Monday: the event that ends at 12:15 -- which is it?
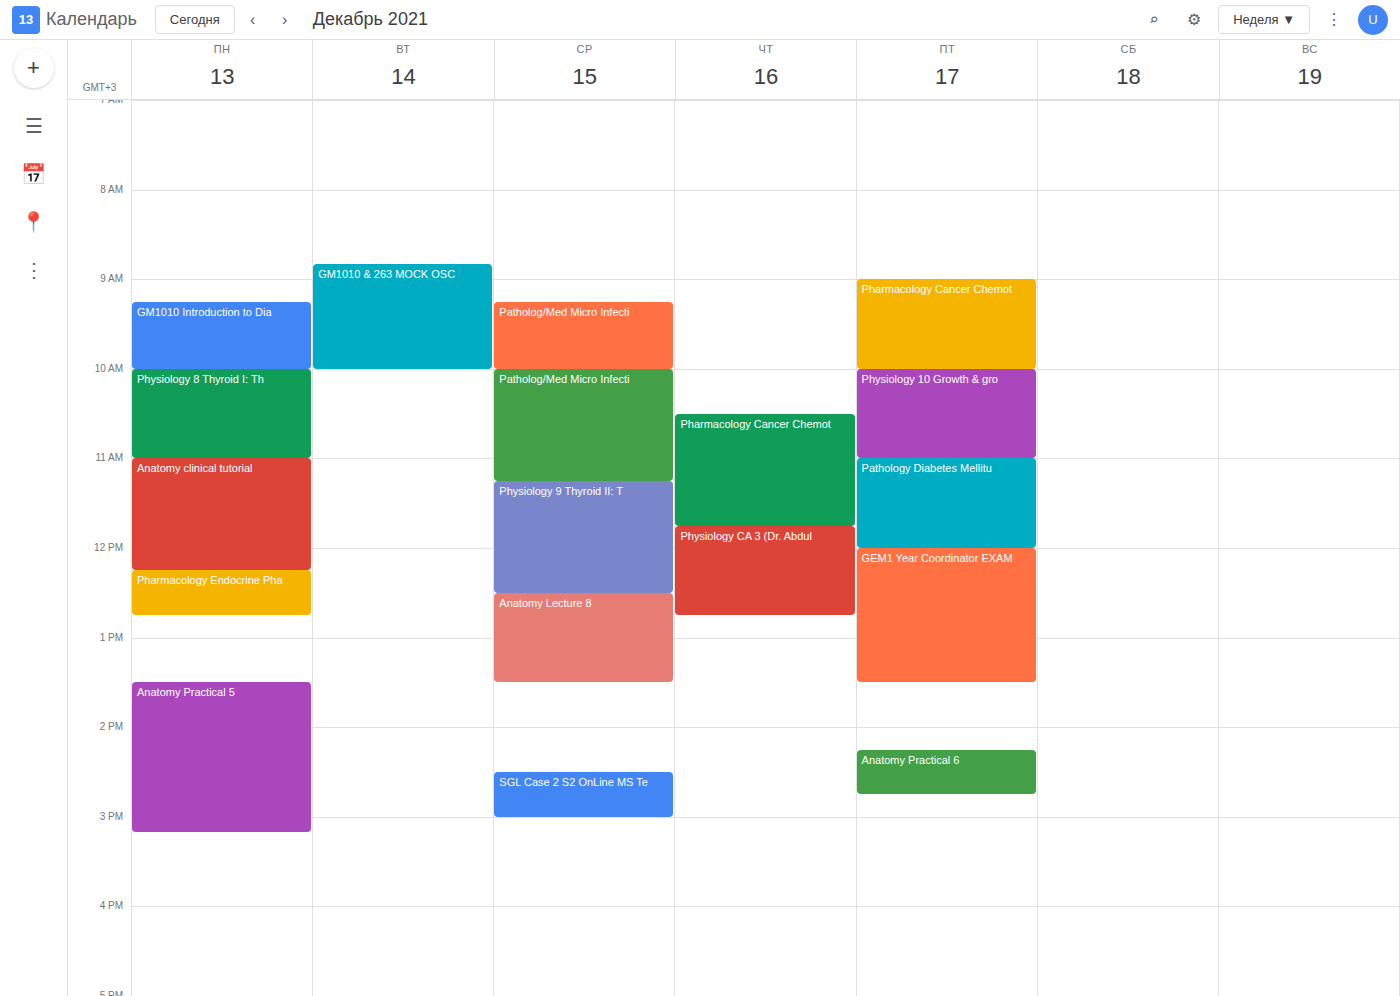
"Anatomy clinical tutorial"